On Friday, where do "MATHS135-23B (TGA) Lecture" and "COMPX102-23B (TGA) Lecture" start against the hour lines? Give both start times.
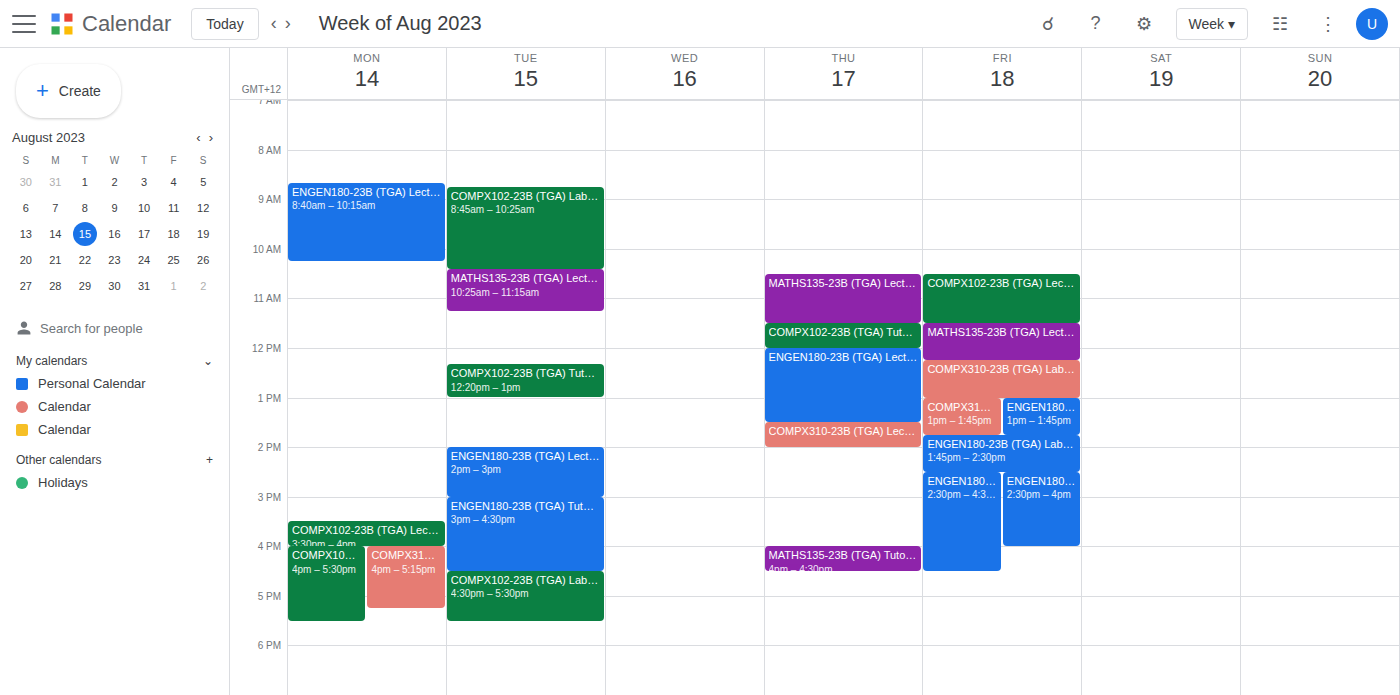
"MATHS135-23B (TGA) Lecture": 11:30 AM, halfway between the 11 AM and 12 PM lines. "COMPX102-23B (TGA) Lecture": 10:30 AM, halfway between the 10 AM and 11 AM lines.